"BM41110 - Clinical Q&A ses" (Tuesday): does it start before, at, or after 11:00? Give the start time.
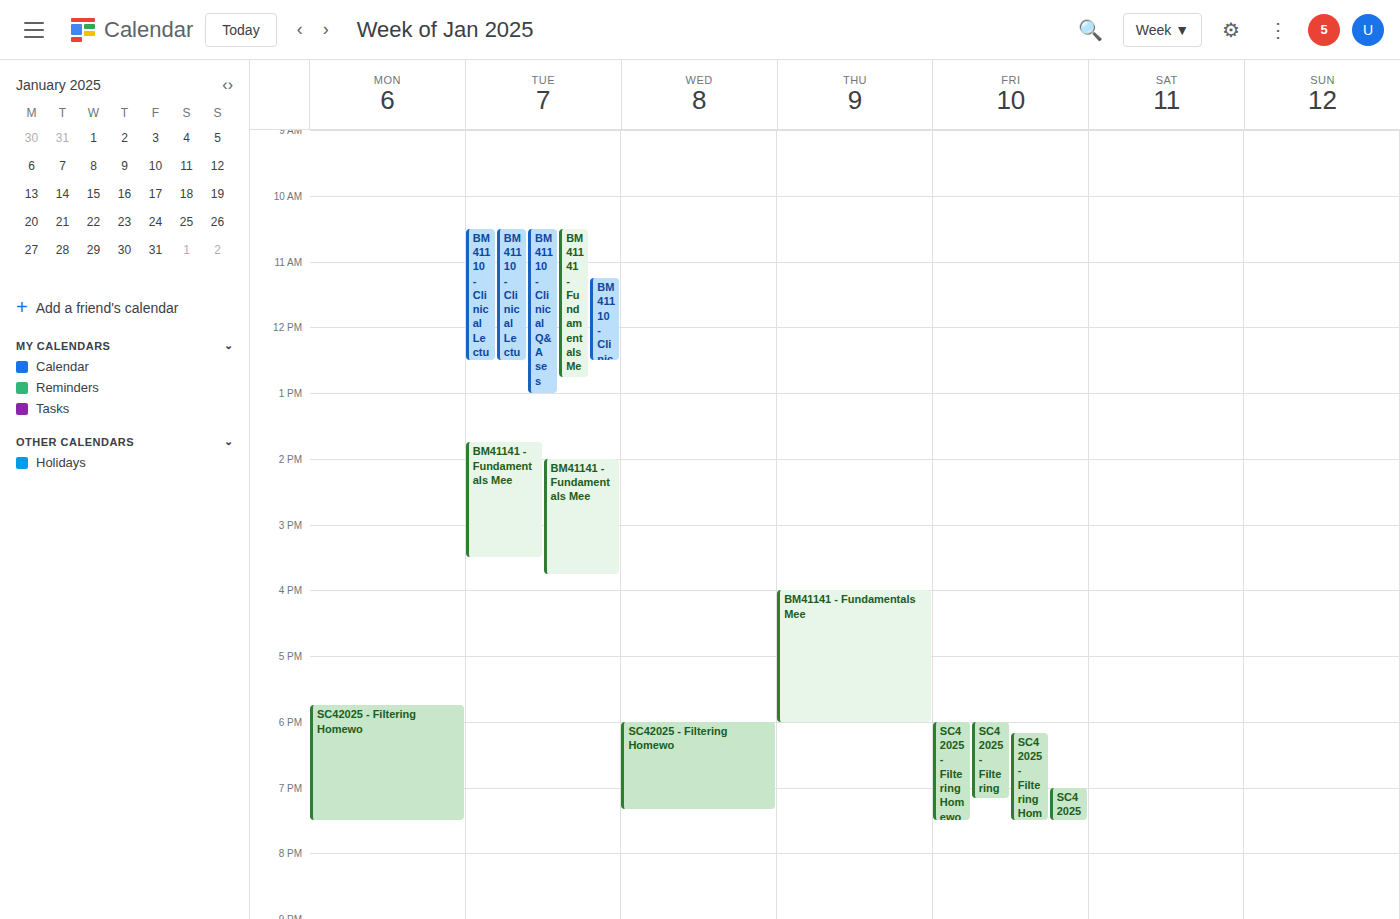
10:30 -- before 11:00, 30 minutes above the 11:00 line.